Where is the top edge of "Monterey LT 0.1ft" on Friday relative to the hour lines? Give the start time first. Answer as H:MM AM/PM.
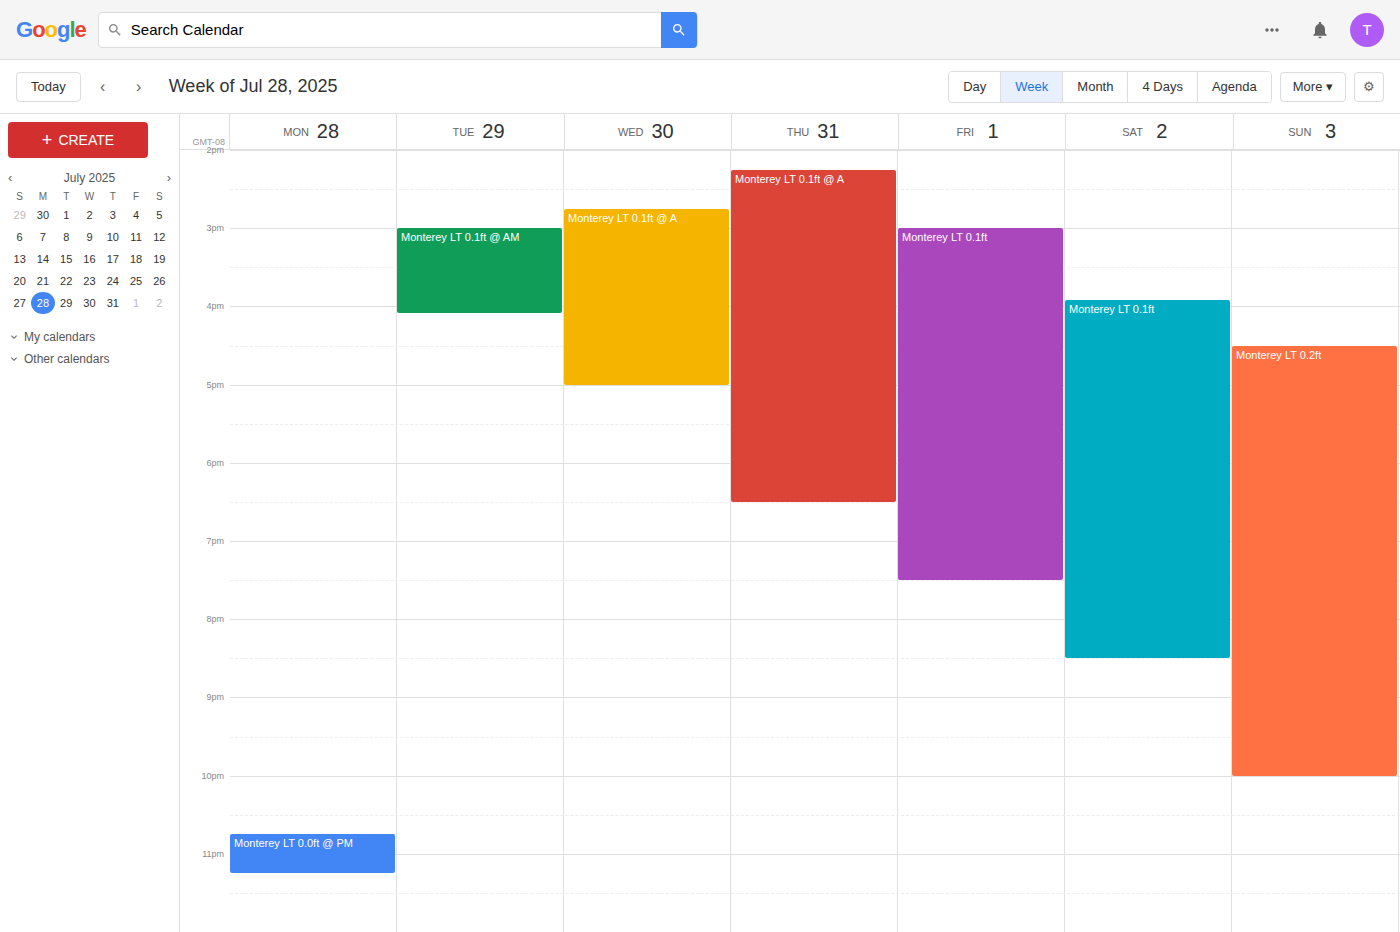
3:00 PM -- exactly on the 3 PM line.